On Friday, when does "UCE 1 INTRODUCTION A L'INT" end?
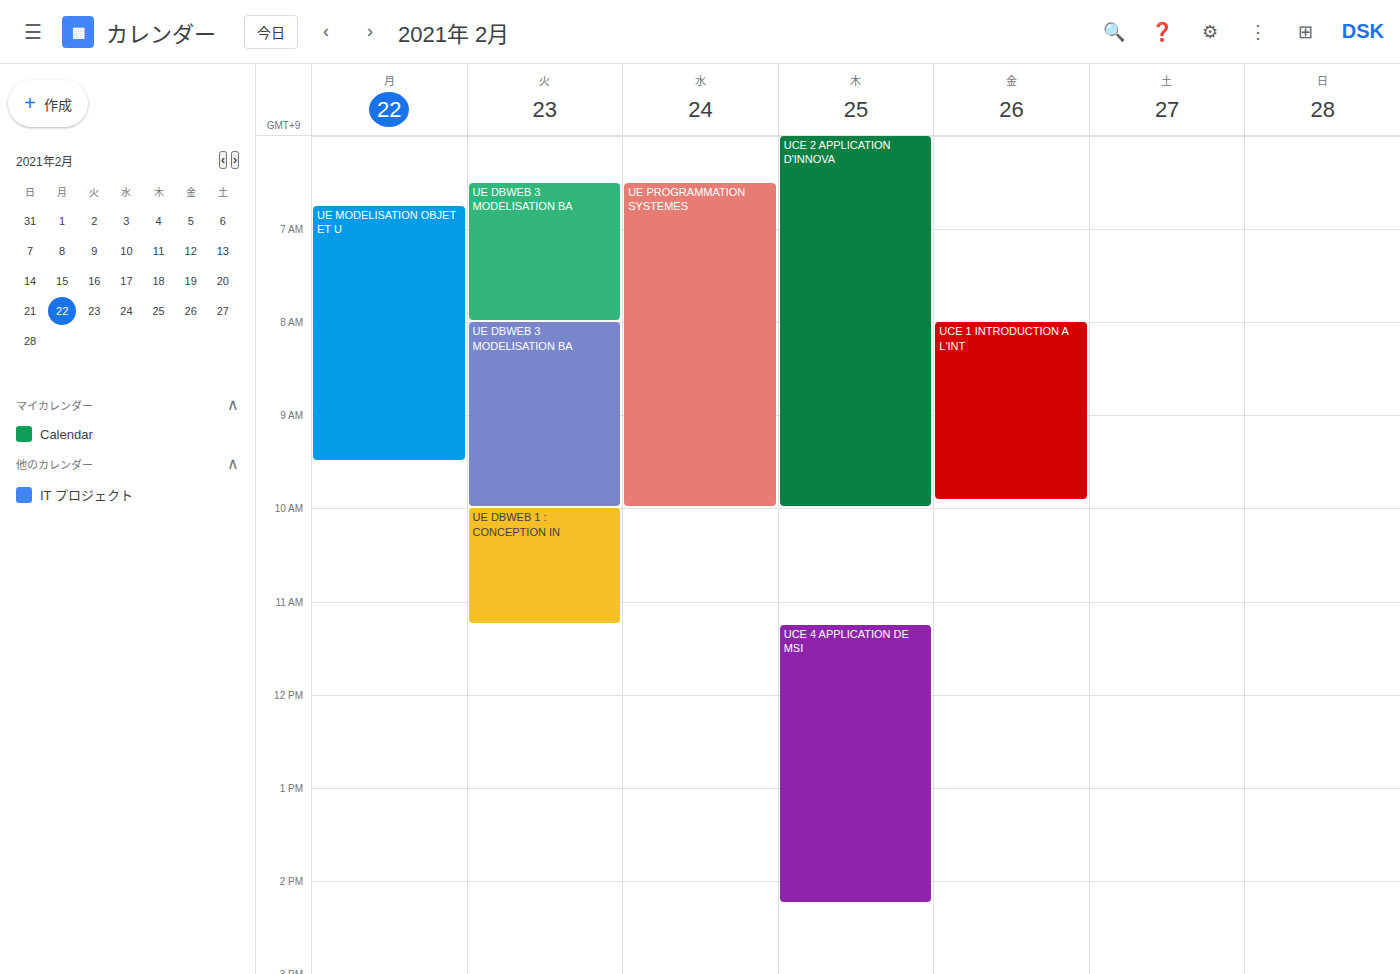
9:55 AM